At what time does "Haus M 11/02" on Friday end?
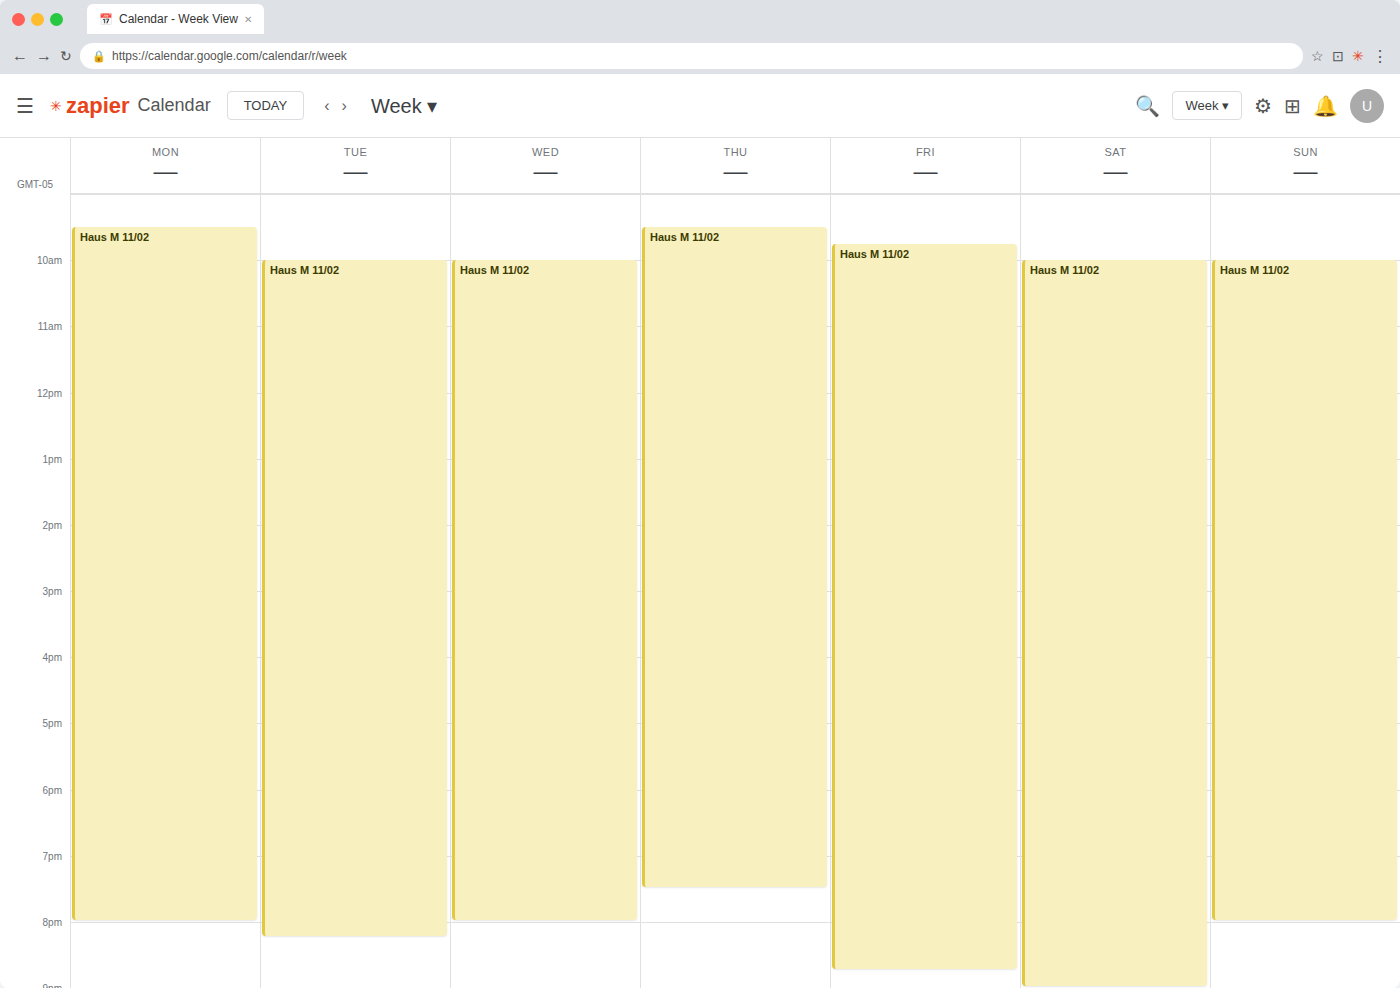
8:45 PM